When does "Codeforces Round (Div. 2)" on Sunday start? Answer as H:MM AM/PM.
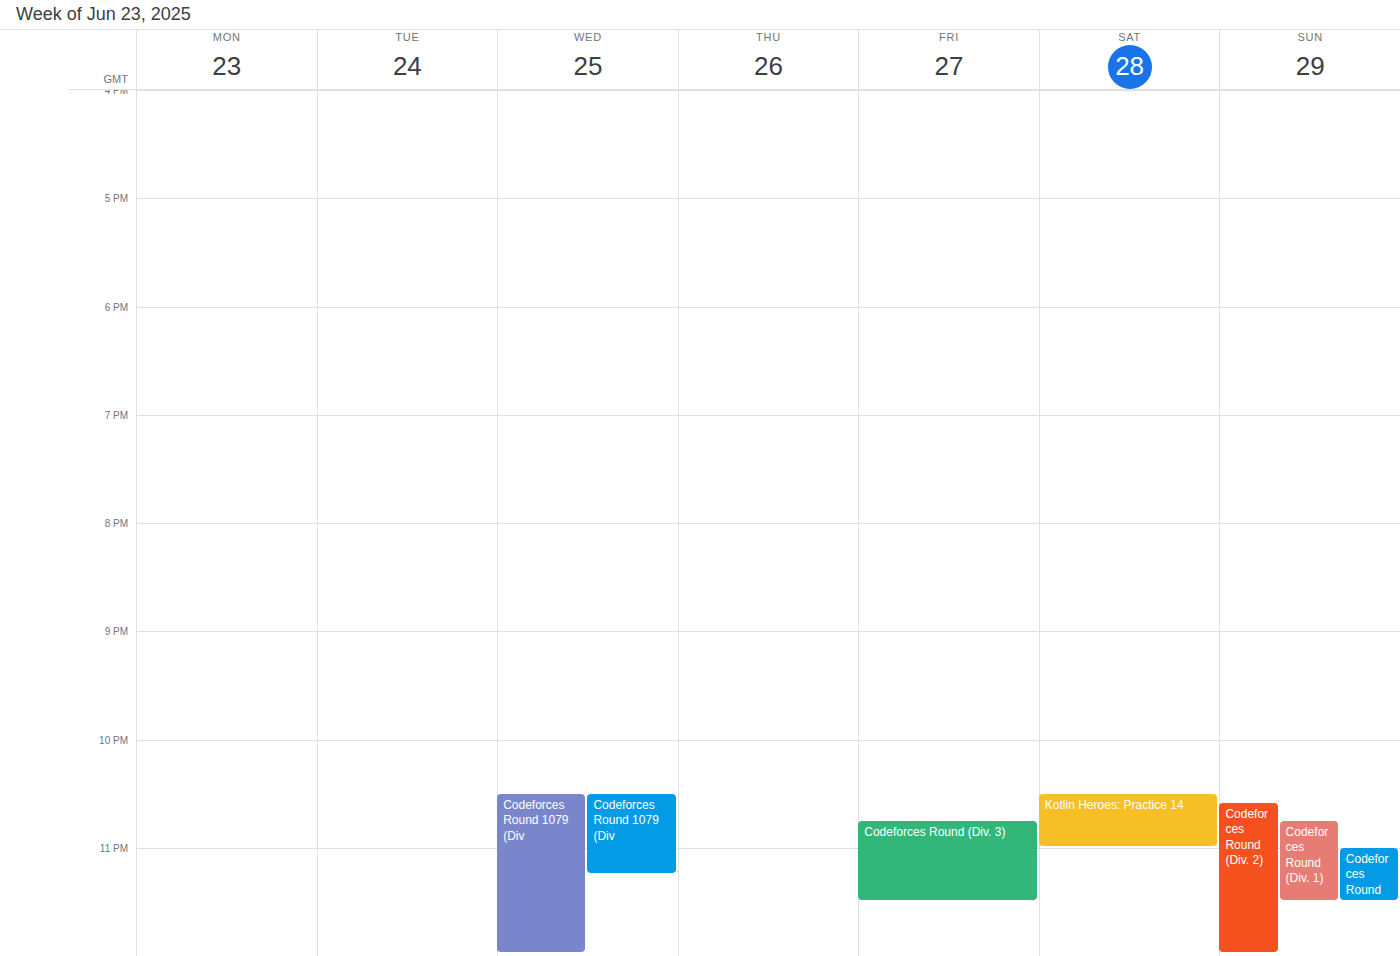
10:35 PM